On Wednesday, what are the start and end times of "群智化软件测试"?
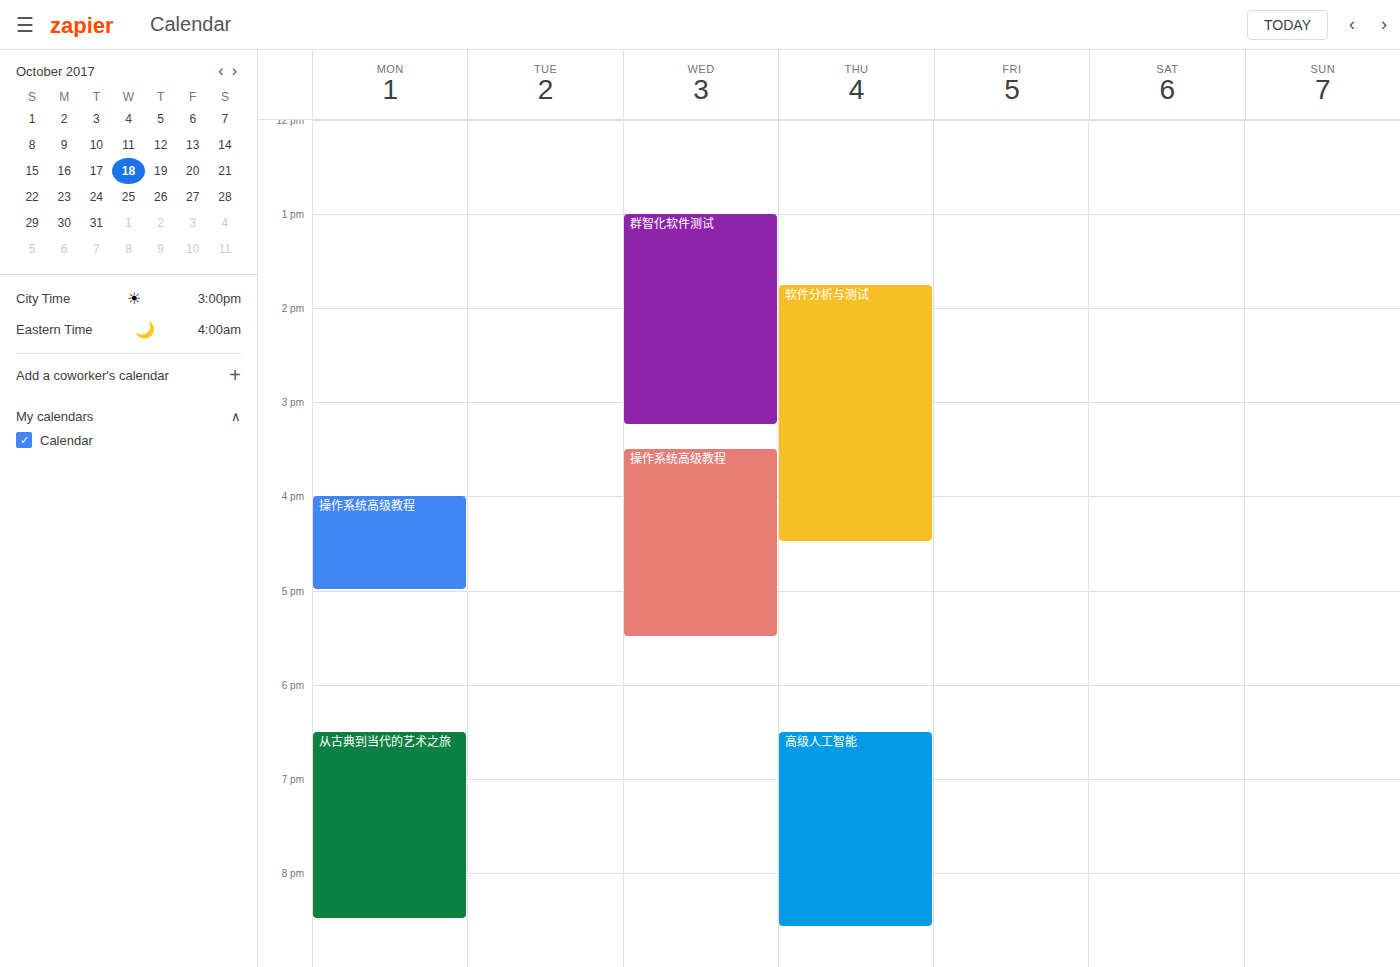
1:00 PM to 3:15 PM